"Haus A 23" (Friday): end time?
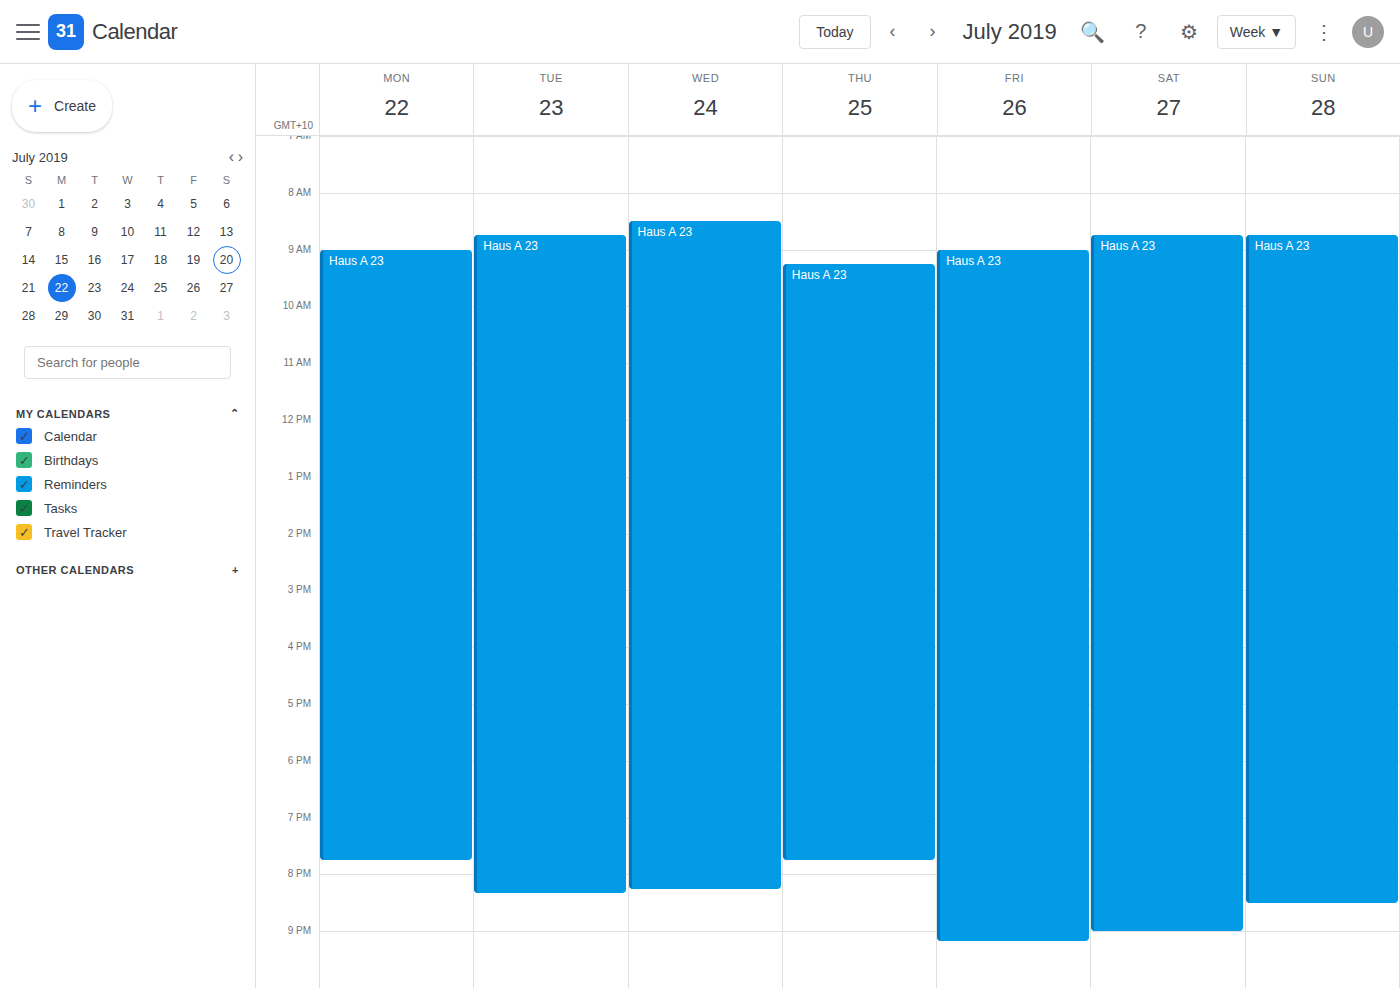
9:10 PM